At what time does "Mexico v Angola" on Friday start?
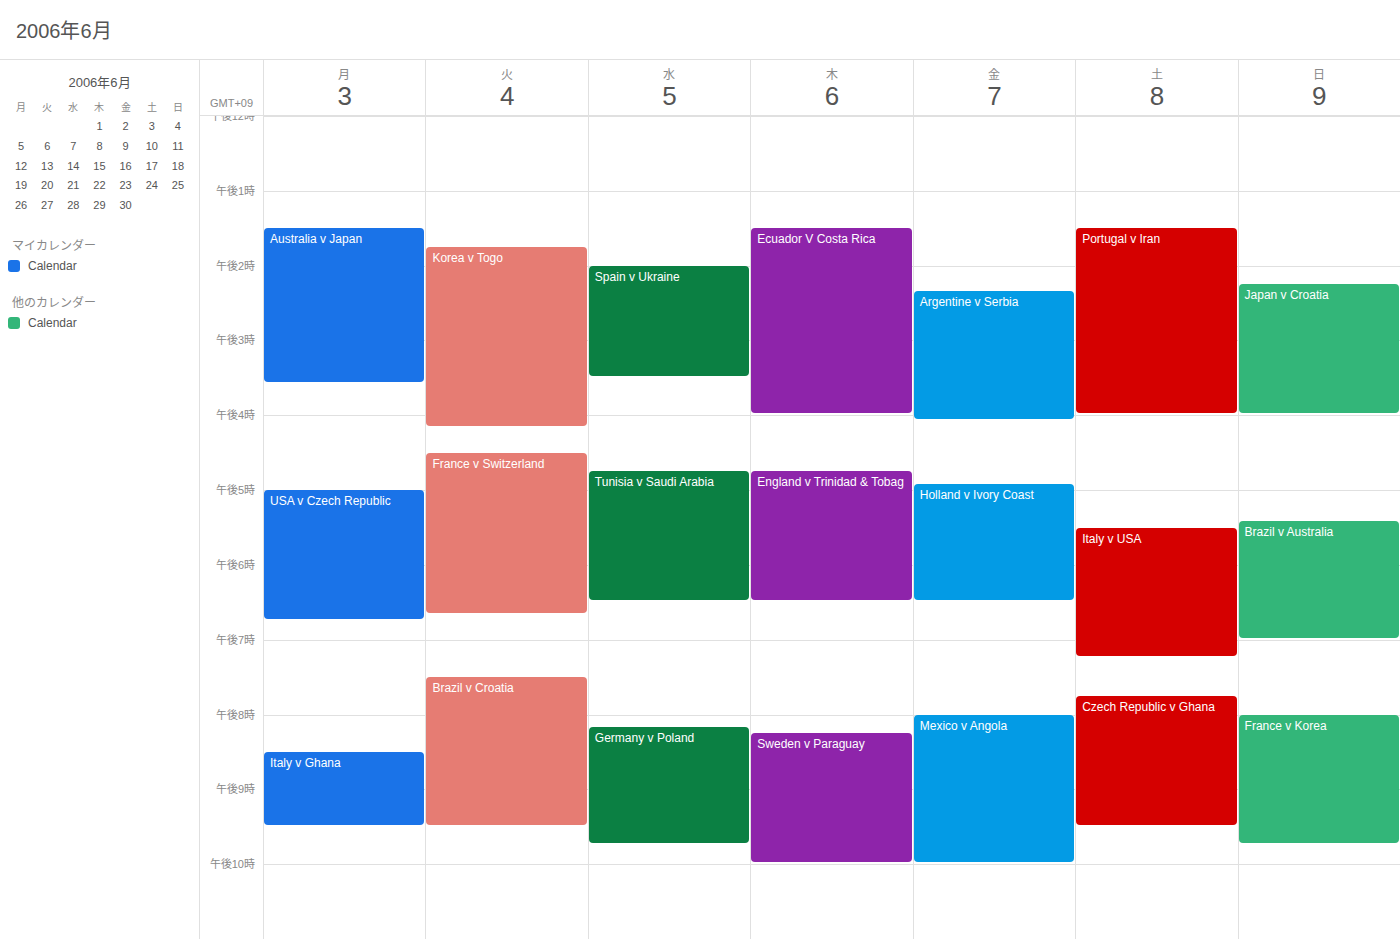
8:00 PM